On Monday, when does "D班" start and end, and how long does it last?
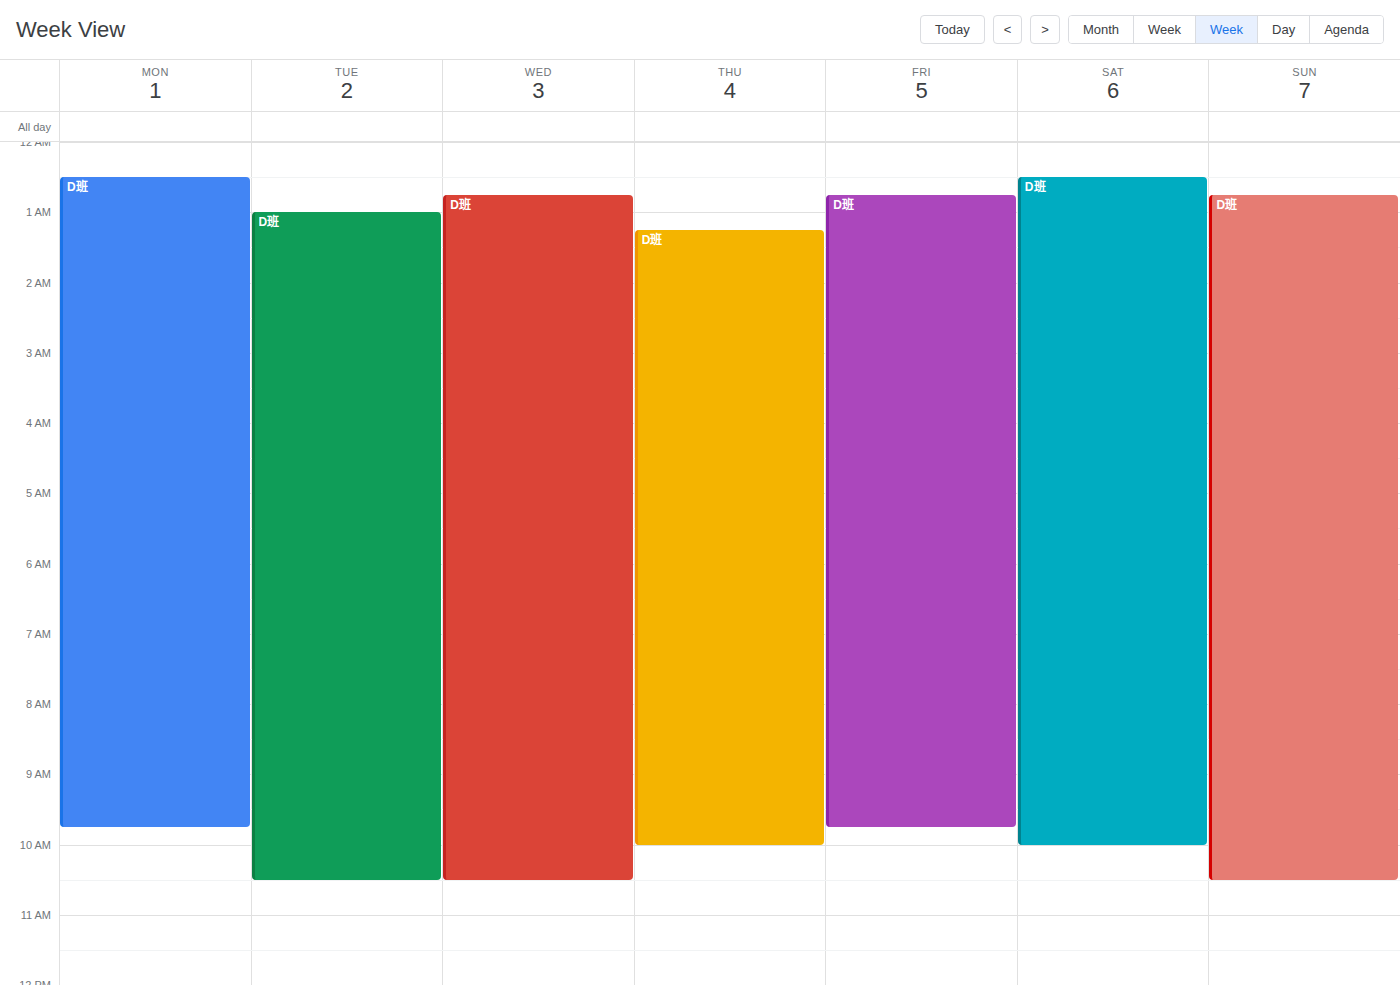
12:30 AM to 9:45 AM, 9 hours 15 minutes